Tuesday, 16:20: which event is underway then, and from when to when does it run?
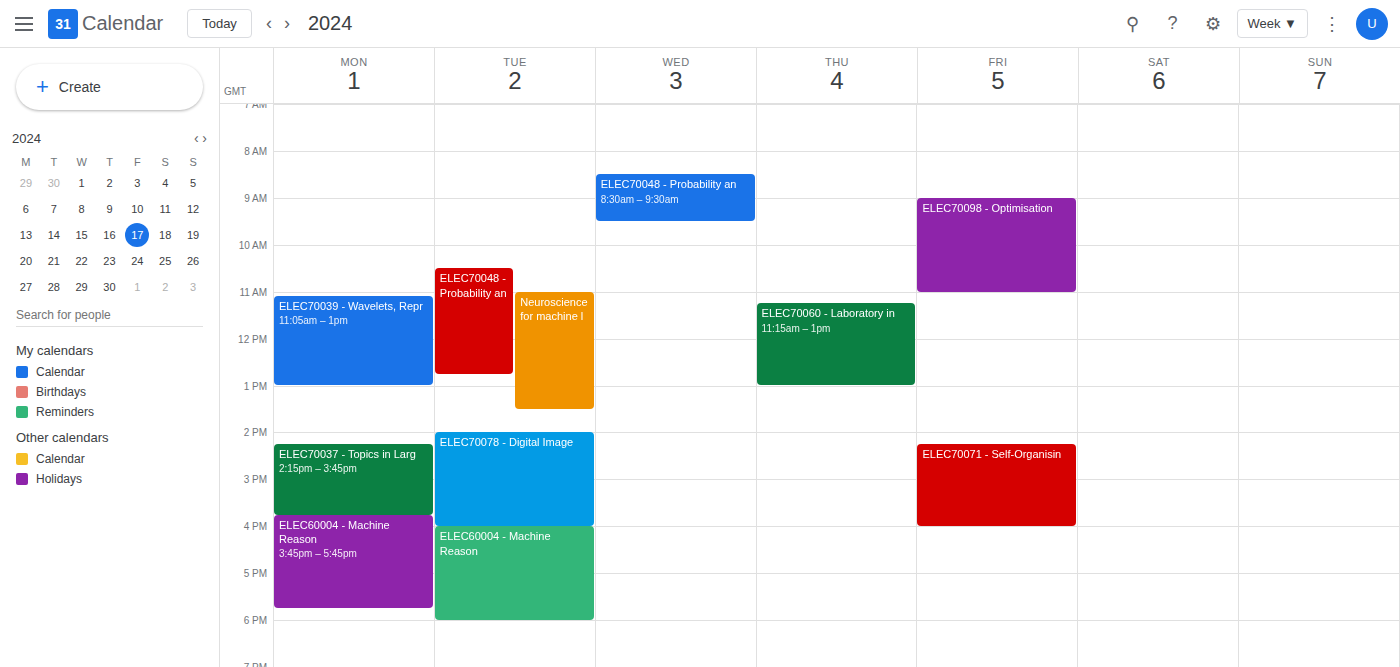
"ELEC60004 - Machine Reason", 16:00 to 18:00